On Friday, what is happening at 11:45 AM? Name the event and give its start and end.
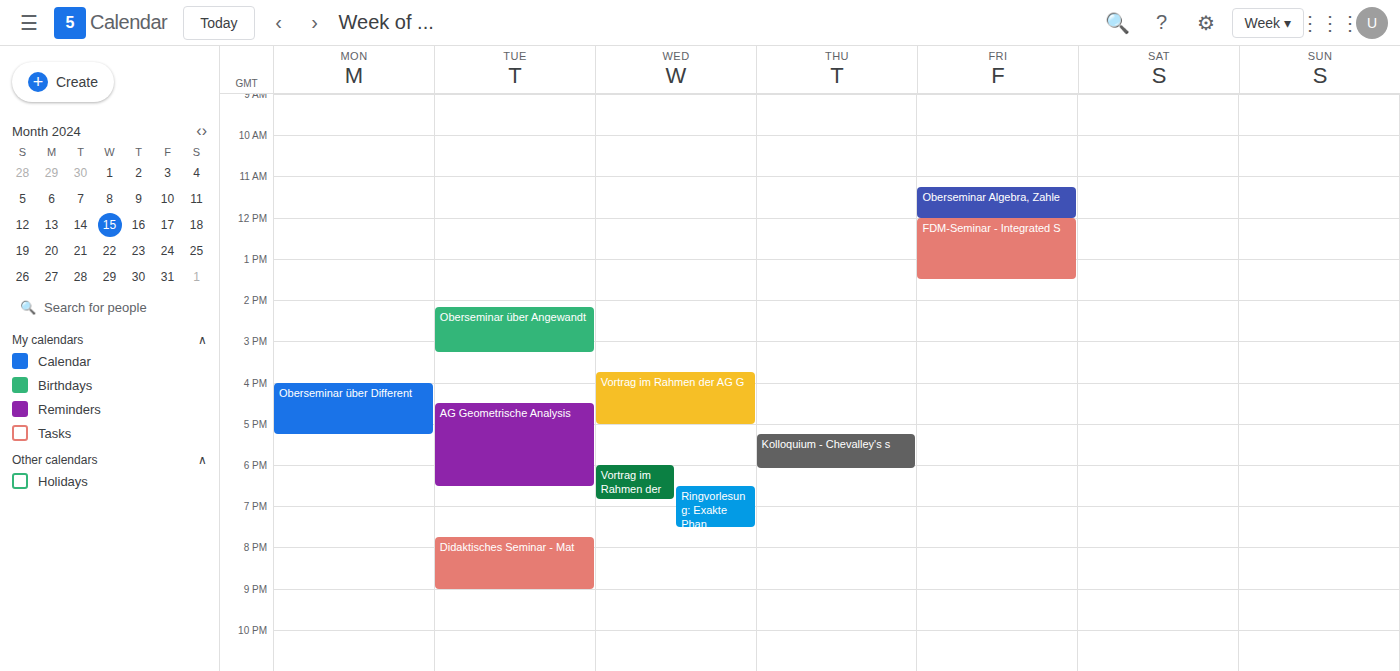
"Oberseminar Algebra, Zahle", 11:15 AM to 12:00 PM